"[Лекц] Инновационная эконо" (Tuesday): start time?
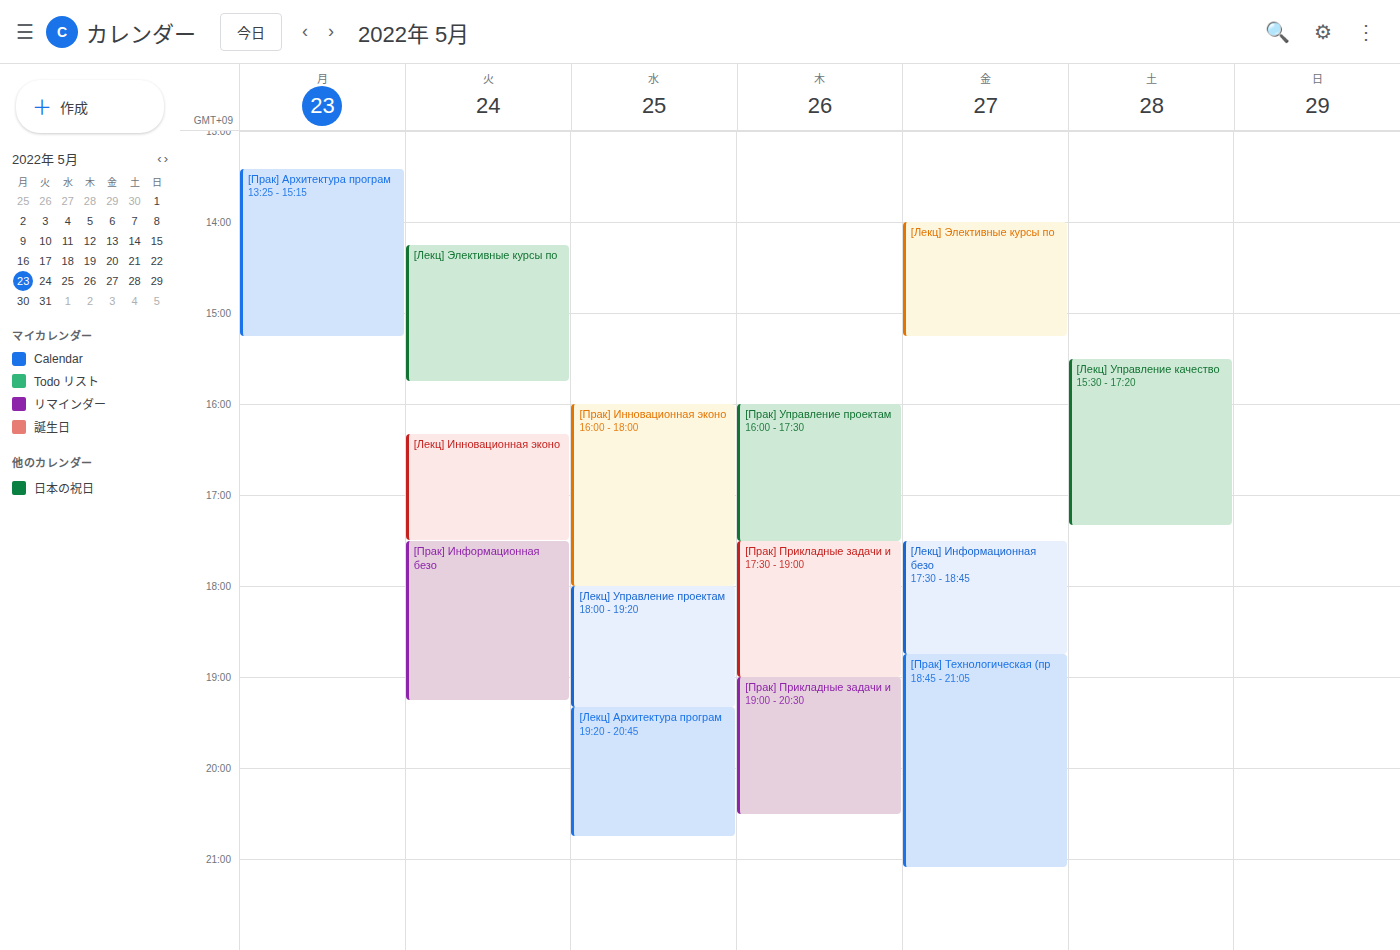
4:20 PM